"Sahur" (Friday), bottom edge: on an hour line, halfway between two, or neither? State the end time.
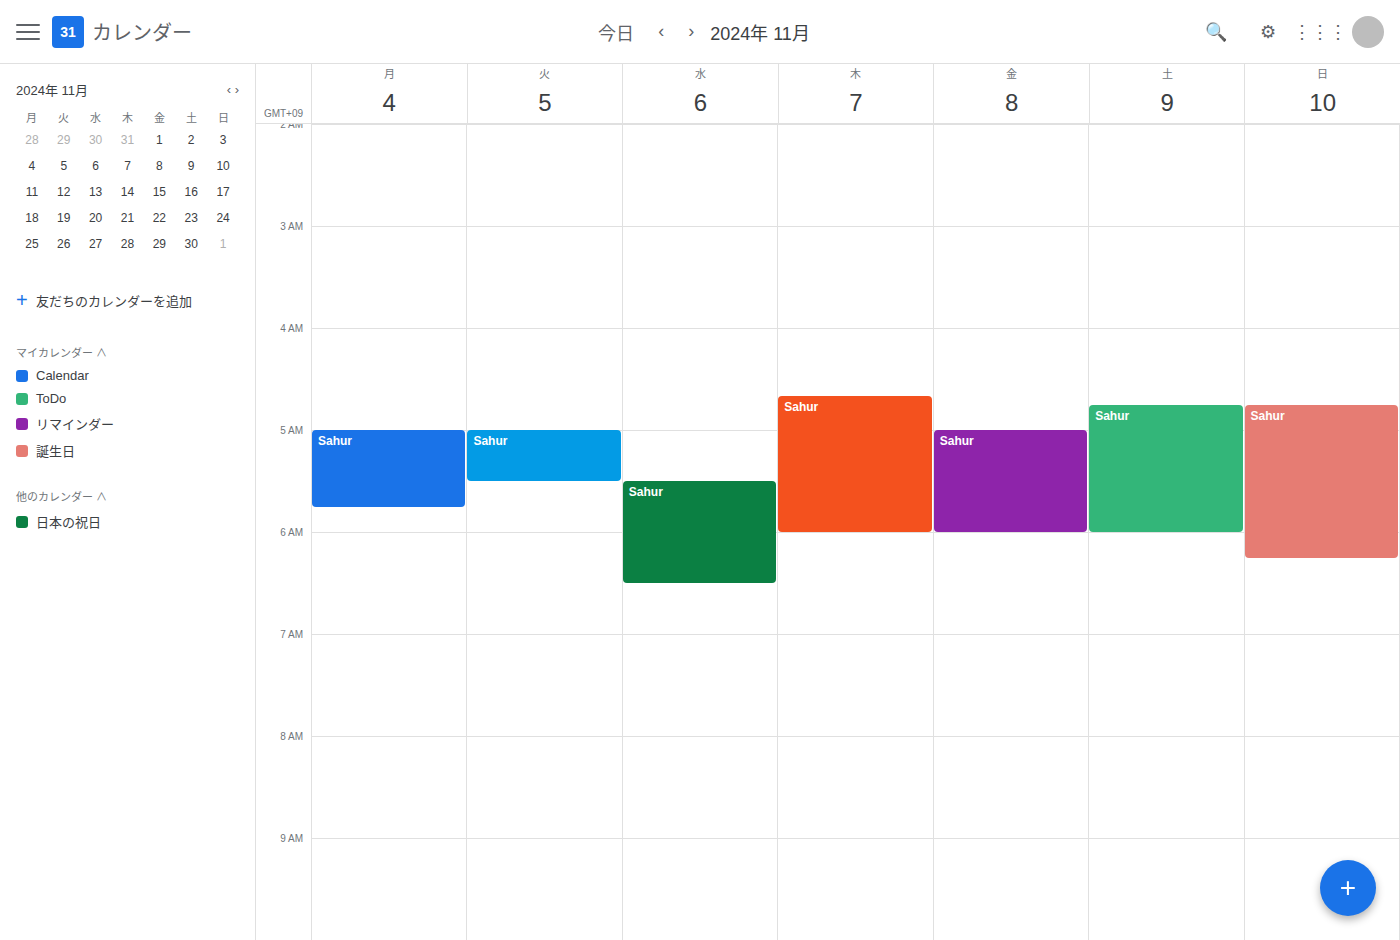
6:00 AM -- exactly on the 6 AM line.